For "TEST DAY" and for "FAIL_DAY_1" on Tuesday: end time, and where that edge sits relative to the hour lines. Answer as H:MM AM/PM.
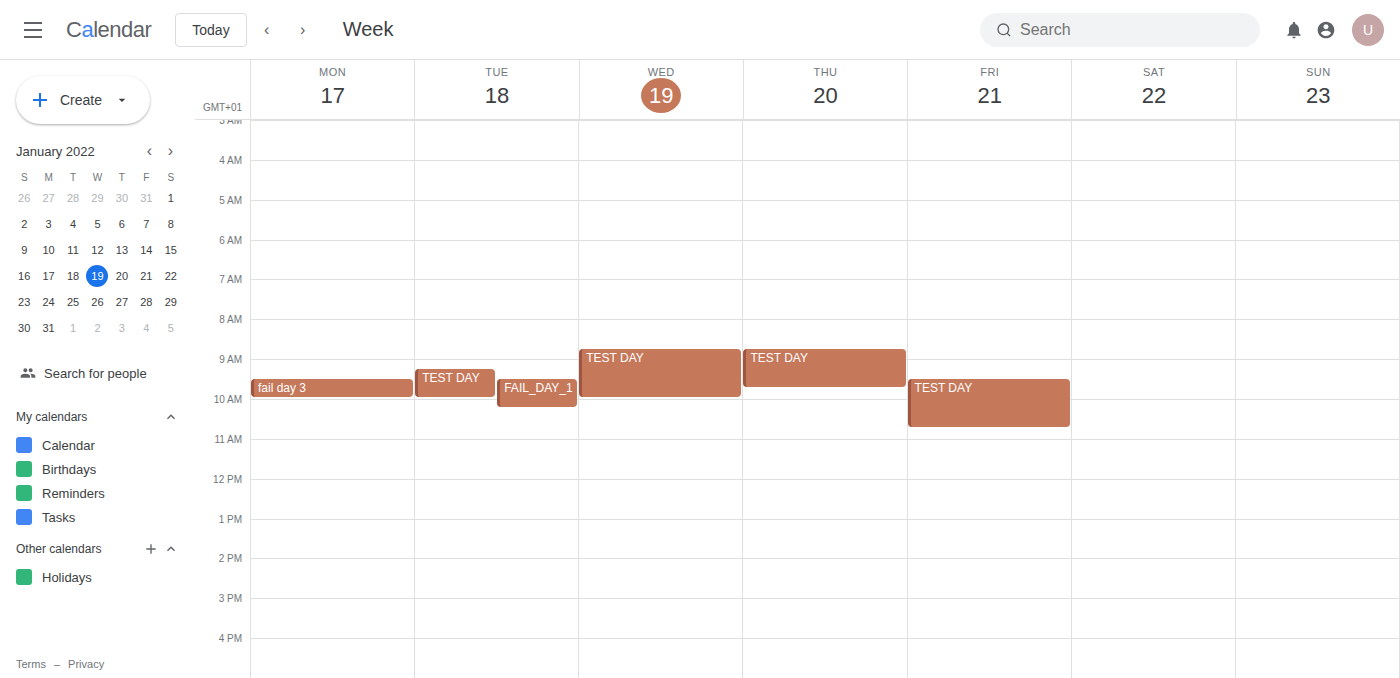
"TEST DAY": 10:00 AM, exactly on the 10 AM line. "FAIL_DAY_1": 10:15 AM, neither: a quarter of the way from the 10 AM line to the 11 AM line.